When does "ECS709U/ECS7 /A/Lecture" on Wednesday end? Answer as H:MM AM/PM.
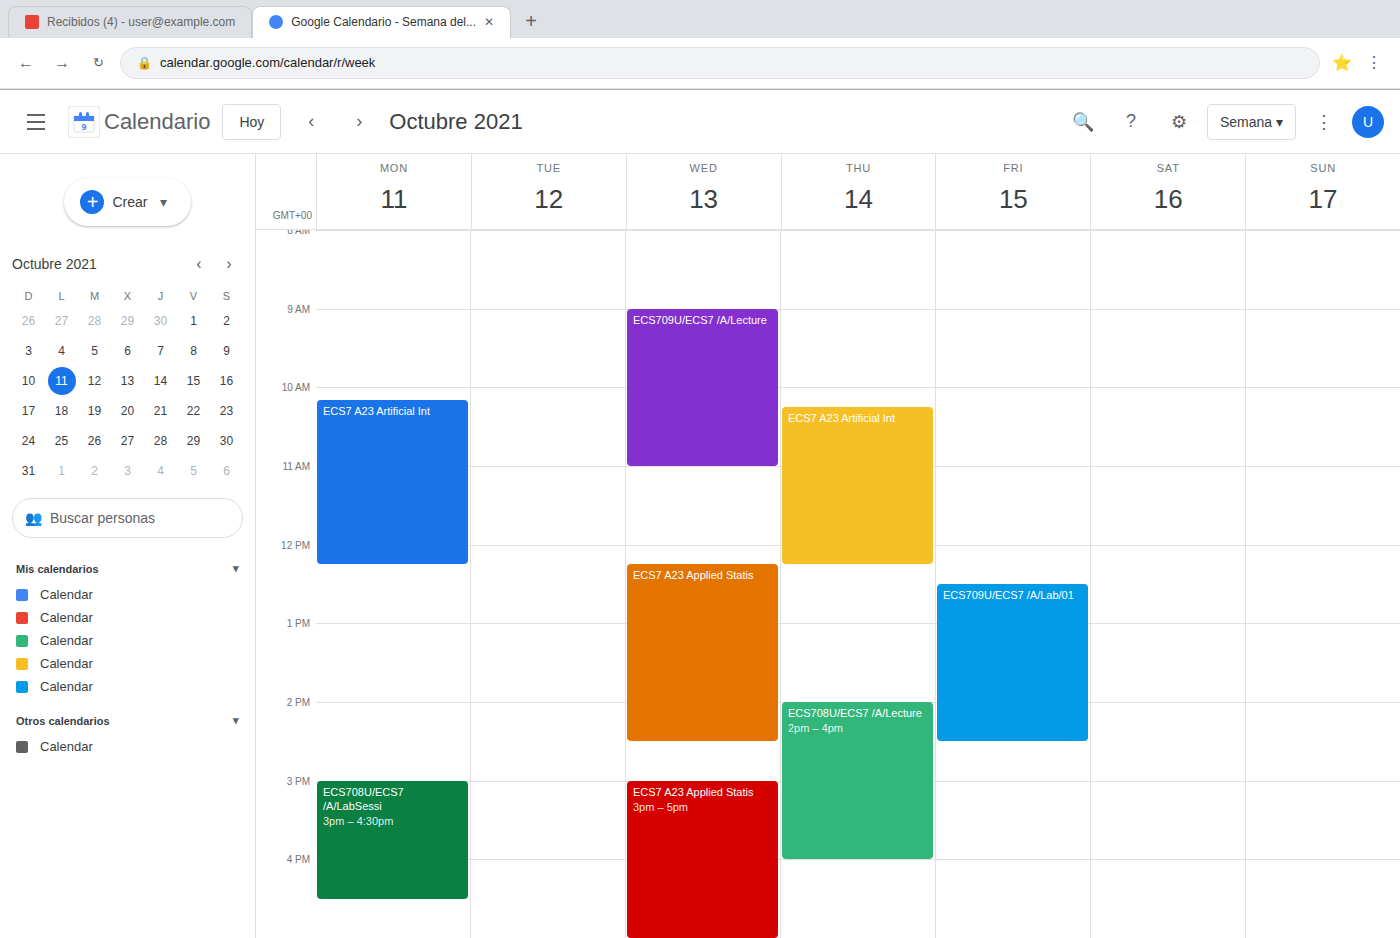
11:00 AM